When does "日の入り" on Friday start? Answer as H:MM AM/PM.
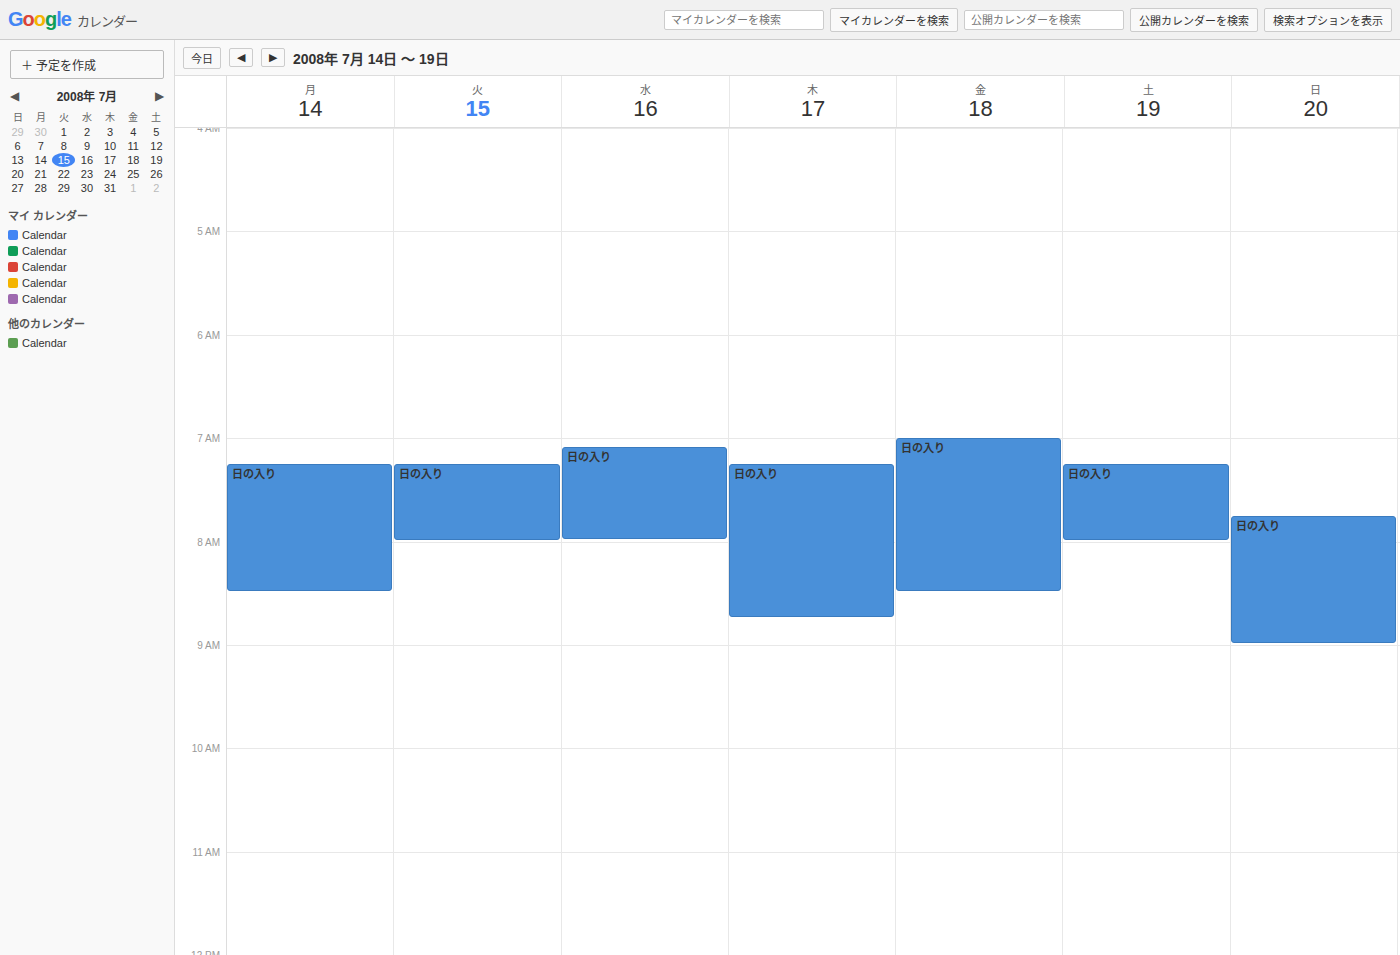
7:00 AM